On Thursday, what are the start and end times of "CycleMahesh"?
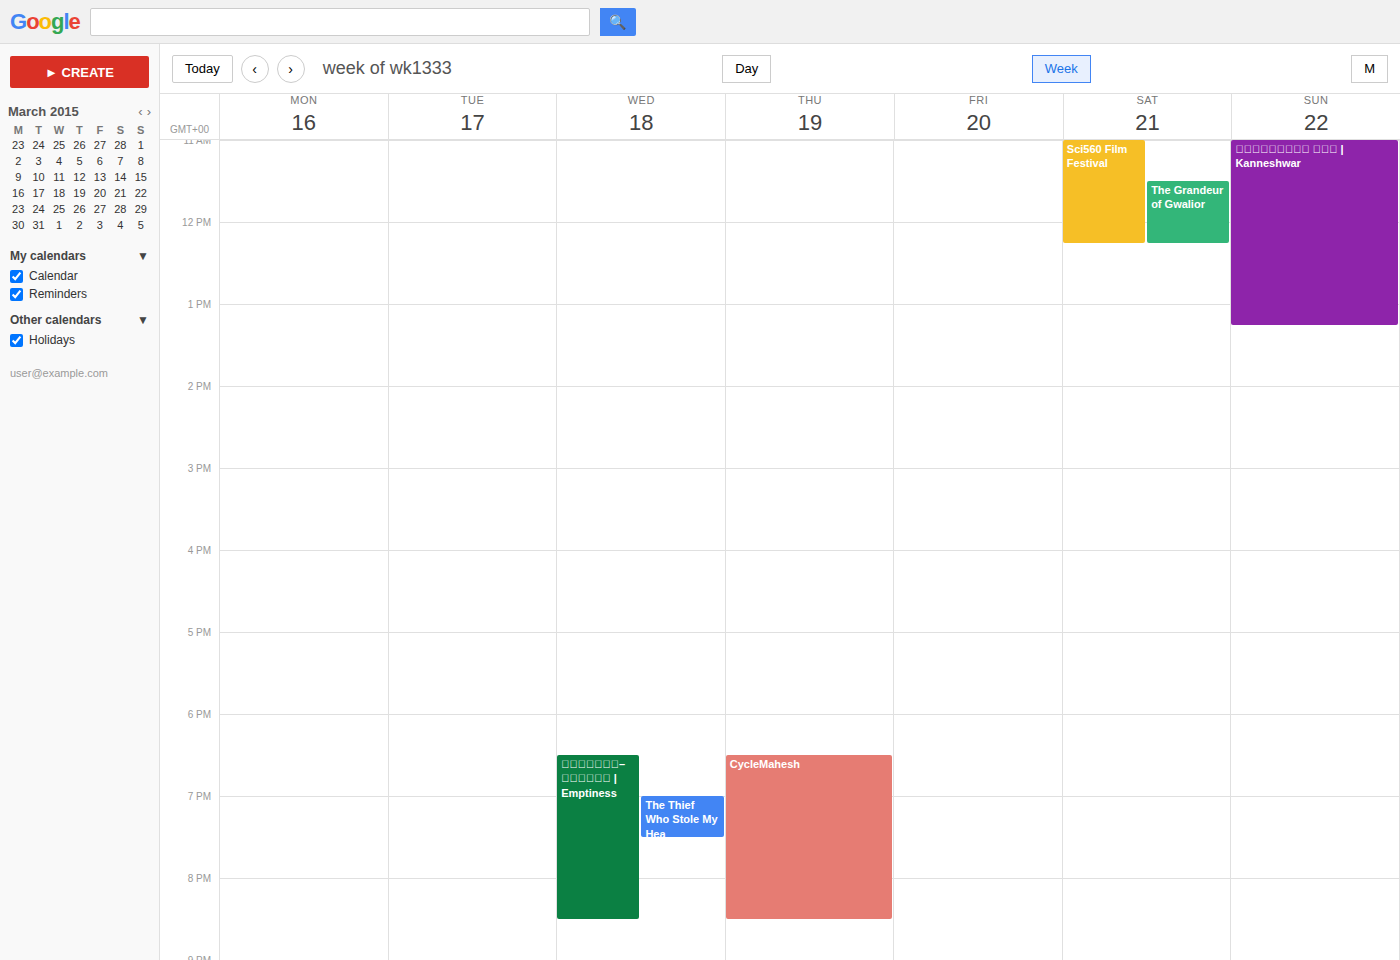
6:30 PM to 8:30 PM